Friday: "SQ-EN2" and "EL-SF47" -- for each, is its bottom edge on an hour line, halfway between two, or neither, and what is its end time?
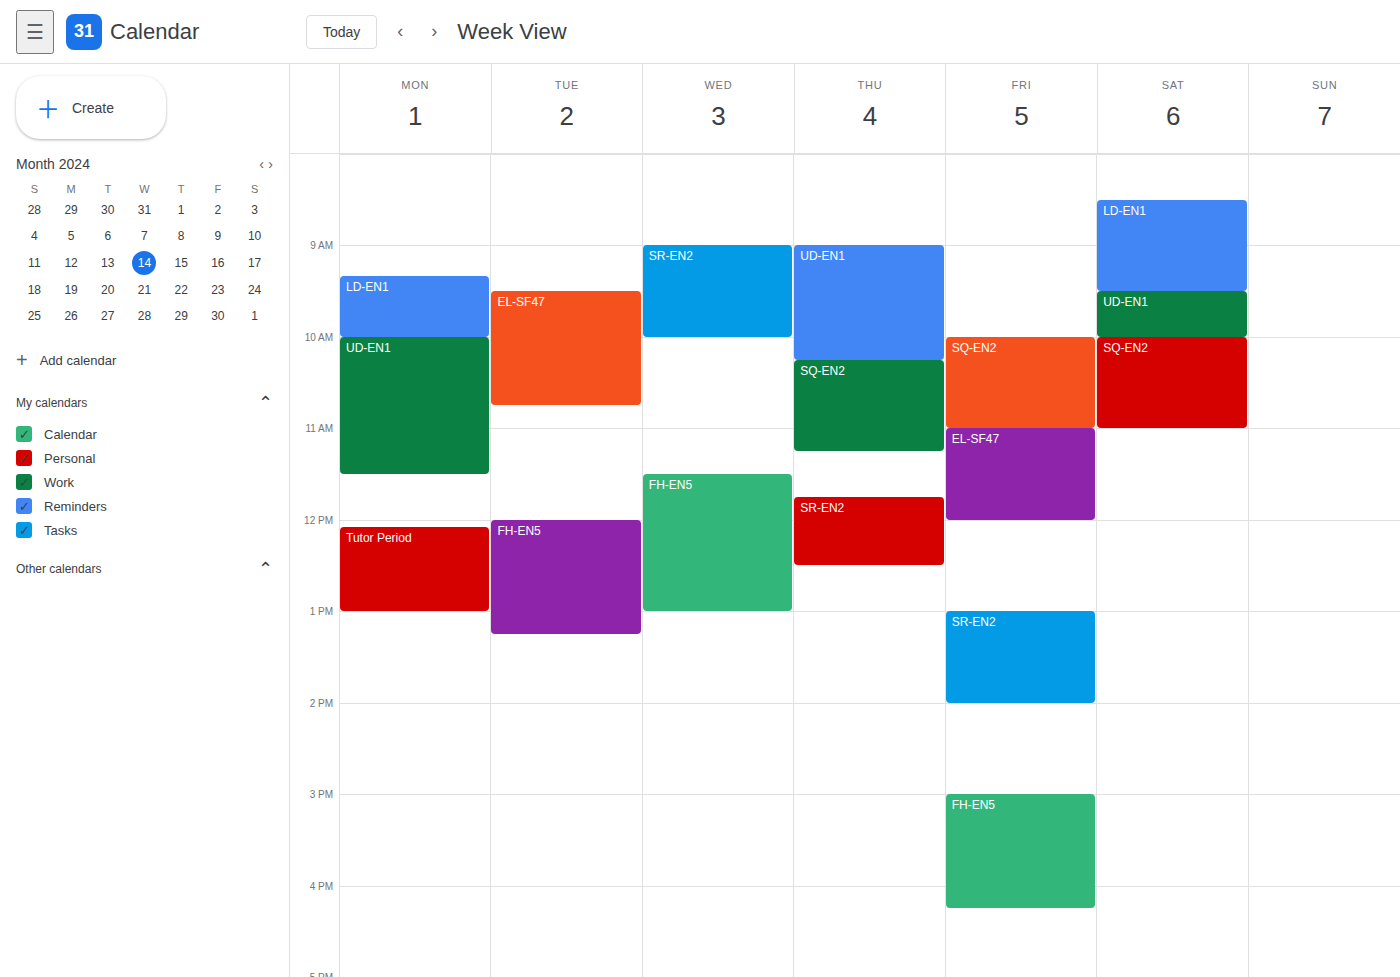
"SQ-EN2": 11:00 AM, exactly on the 11 AM line. "EL-SF47": 12:00 PM, exactly on the 12 PM line.